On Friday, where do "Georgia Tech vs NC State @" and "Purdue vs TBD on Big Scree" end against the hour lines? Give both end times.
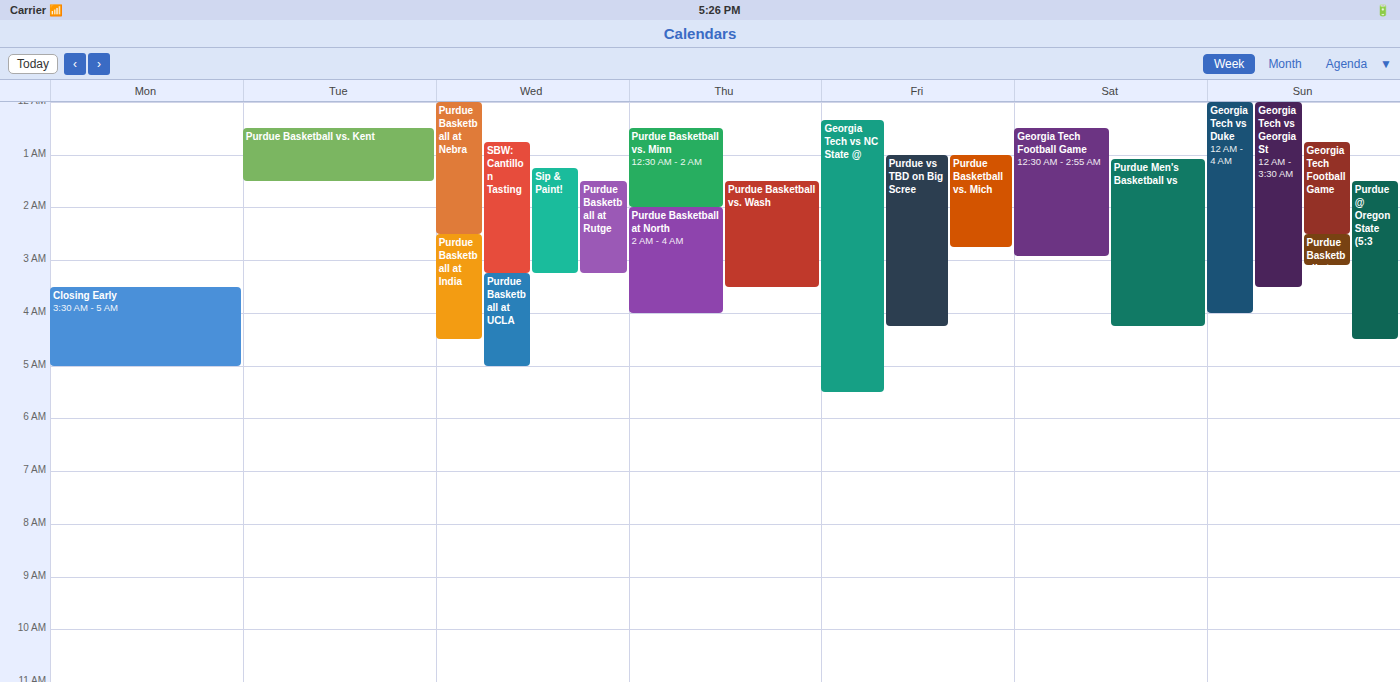
"Georgia Tech vs NC State @": 5:30 AM, halfway between the 5 AM and 6 AM lines. "Purdue vs TBD on Big Scree": 4:15 AM, neither: a quarter of the way from the 4 AM line to the 5 AM line.